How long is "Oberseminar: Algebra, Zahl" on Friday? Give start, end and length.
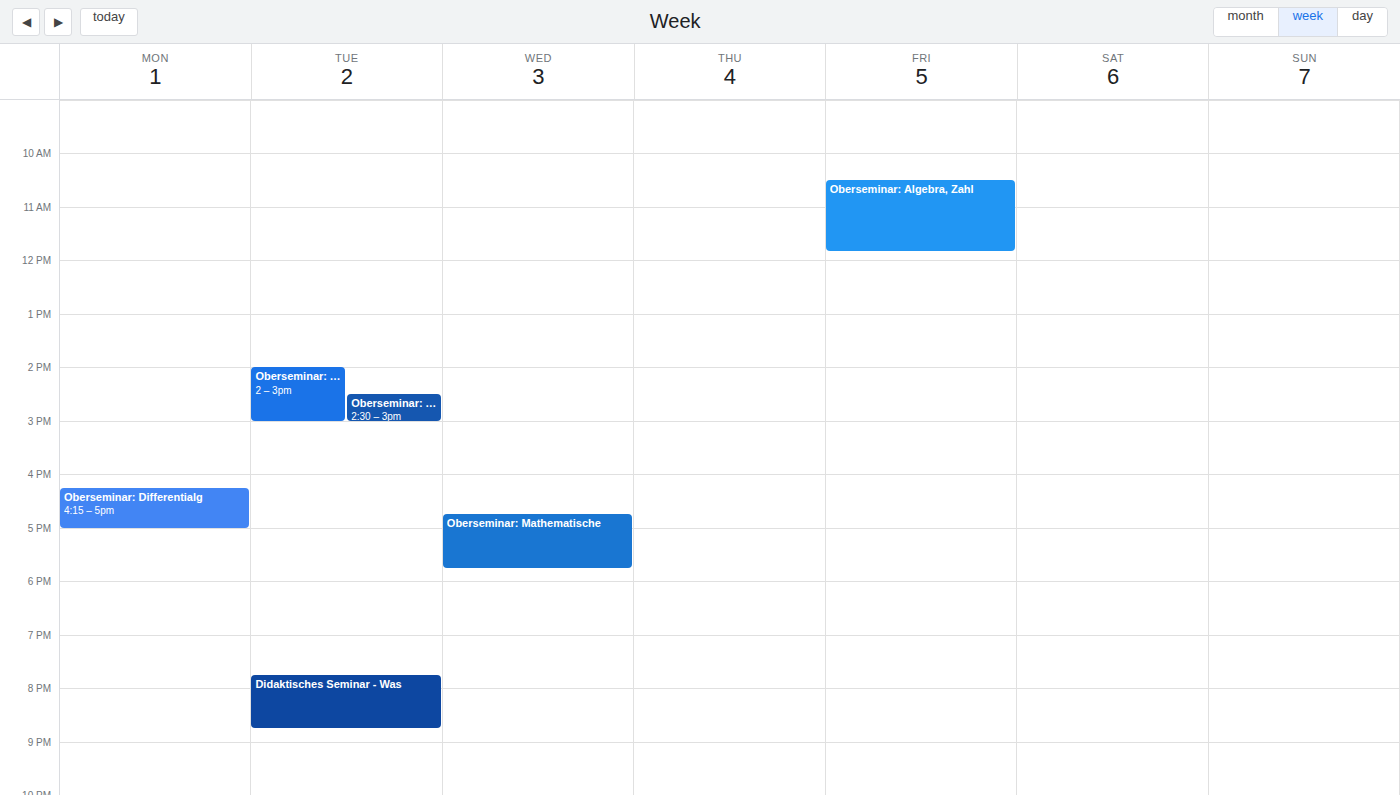
10:30 to 11:50, 1 hour 20 minutes